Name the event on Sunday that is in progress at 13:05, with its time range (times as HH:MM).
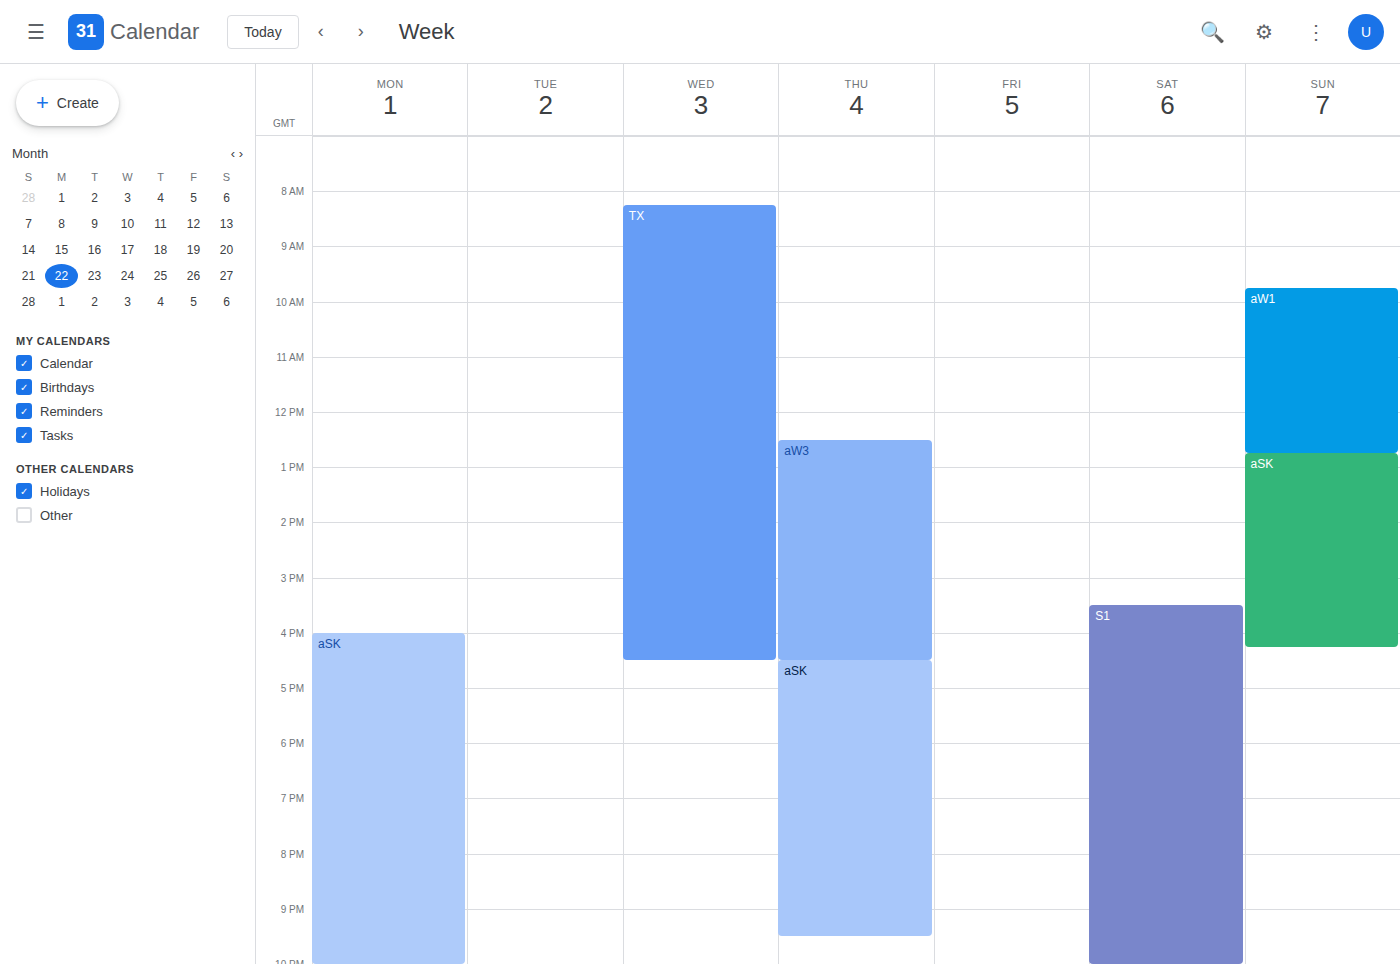
"aSK", 12:45 to 16:15